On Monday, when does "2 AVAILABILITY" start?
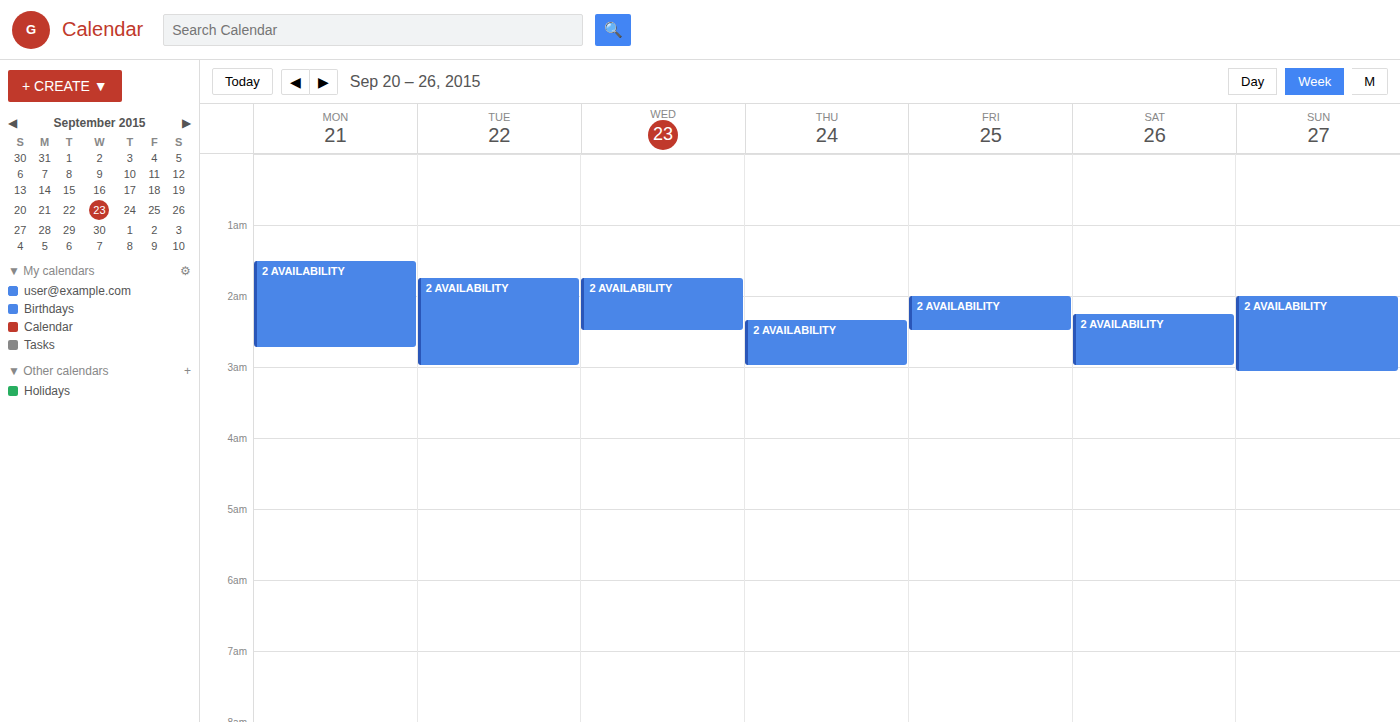
1:30 AM